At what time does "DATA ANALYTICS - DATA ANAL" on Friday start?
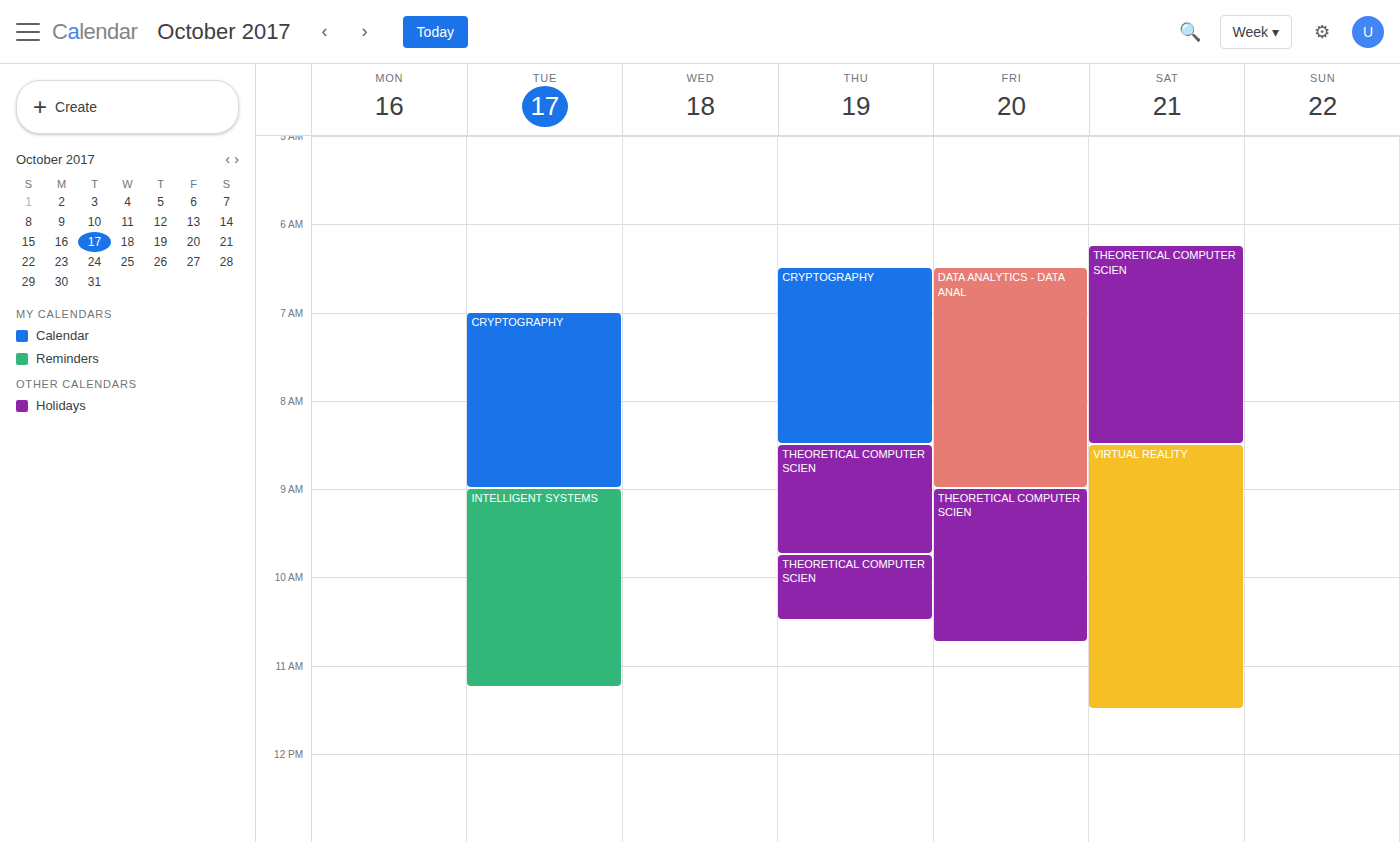
06:30